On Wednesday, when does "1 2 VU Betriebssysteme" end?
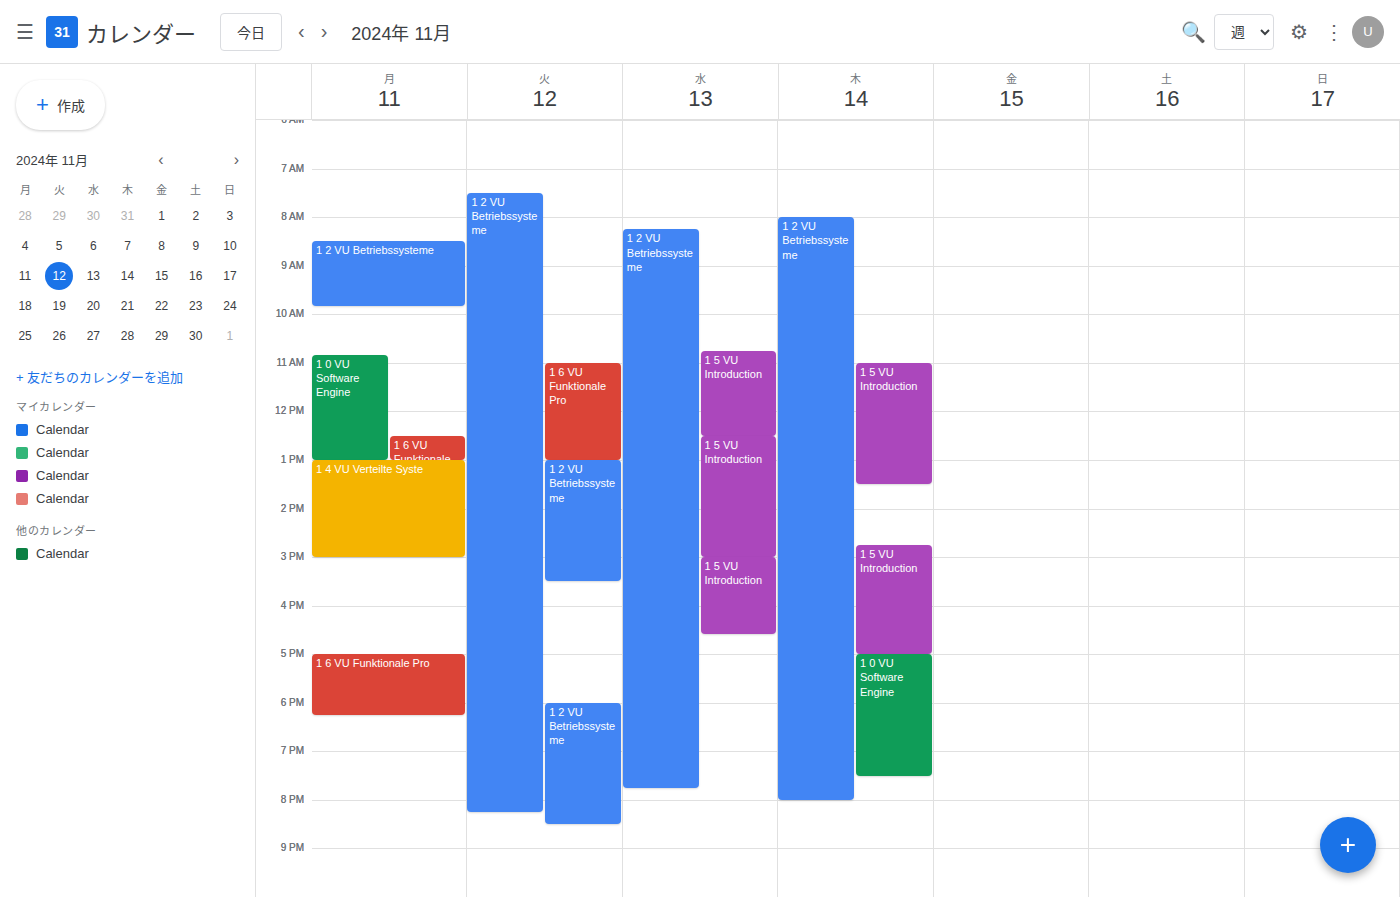
7:45 PM